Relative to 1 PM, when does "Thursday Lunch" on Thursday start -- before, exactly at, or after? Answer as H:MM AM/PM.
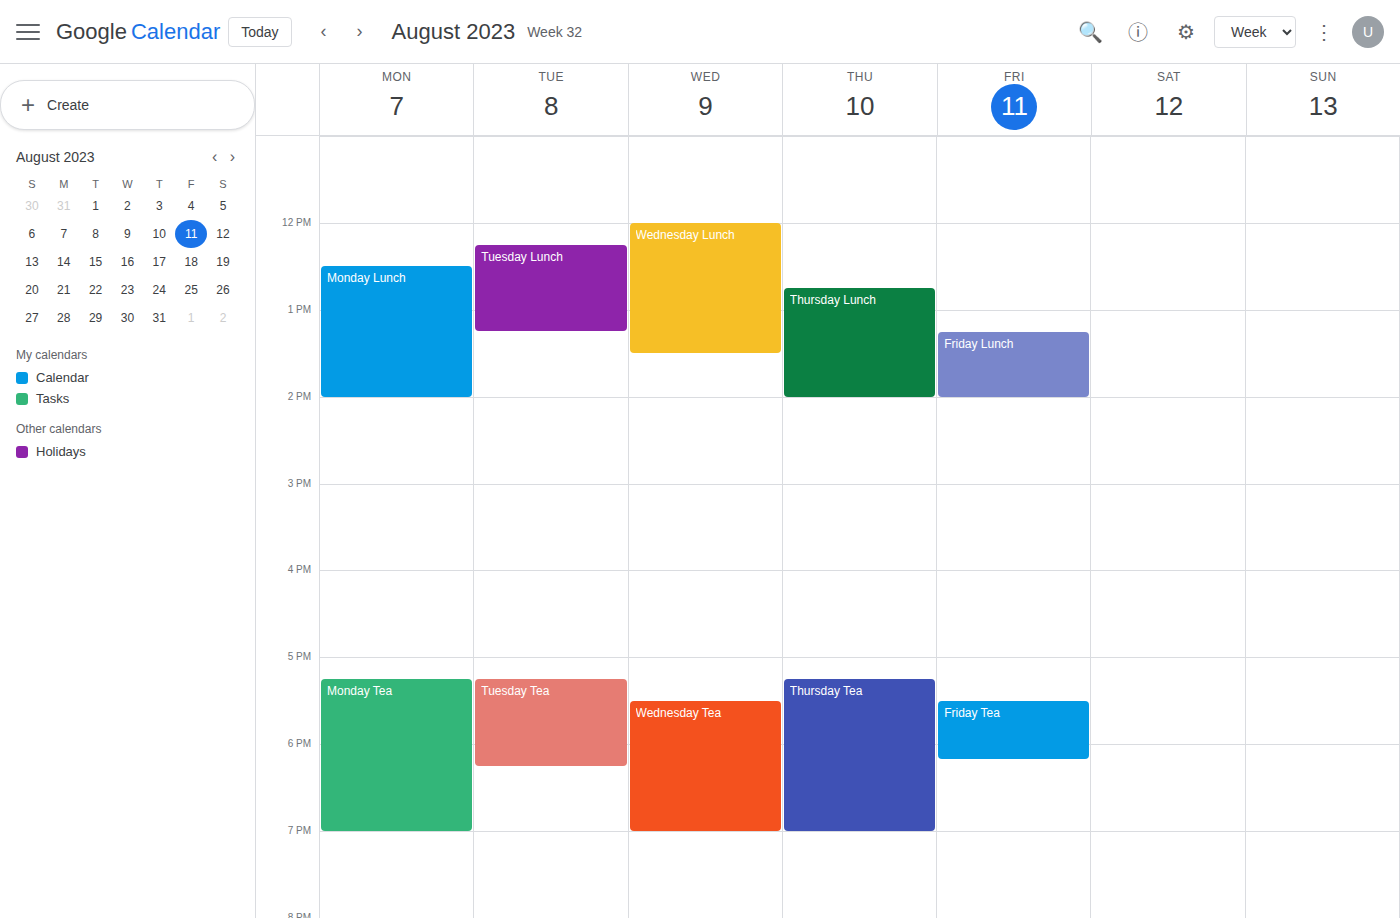
12:45 PM -- before 1 PM, 15 minutes above the 1 PM line.